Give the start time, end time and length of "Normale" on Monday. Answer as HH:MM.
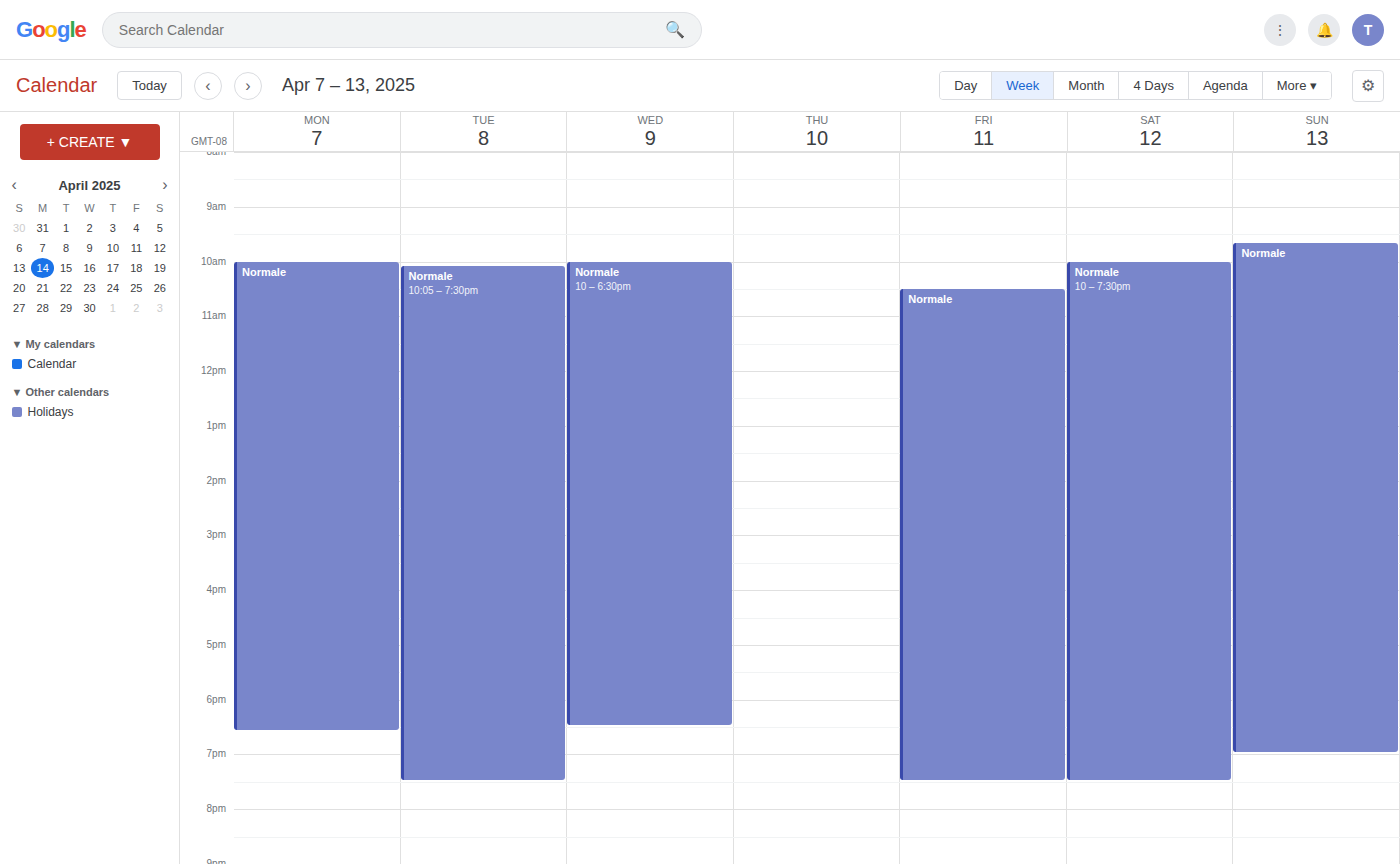
10:00 to 18:35, 8 hours 35 minutes